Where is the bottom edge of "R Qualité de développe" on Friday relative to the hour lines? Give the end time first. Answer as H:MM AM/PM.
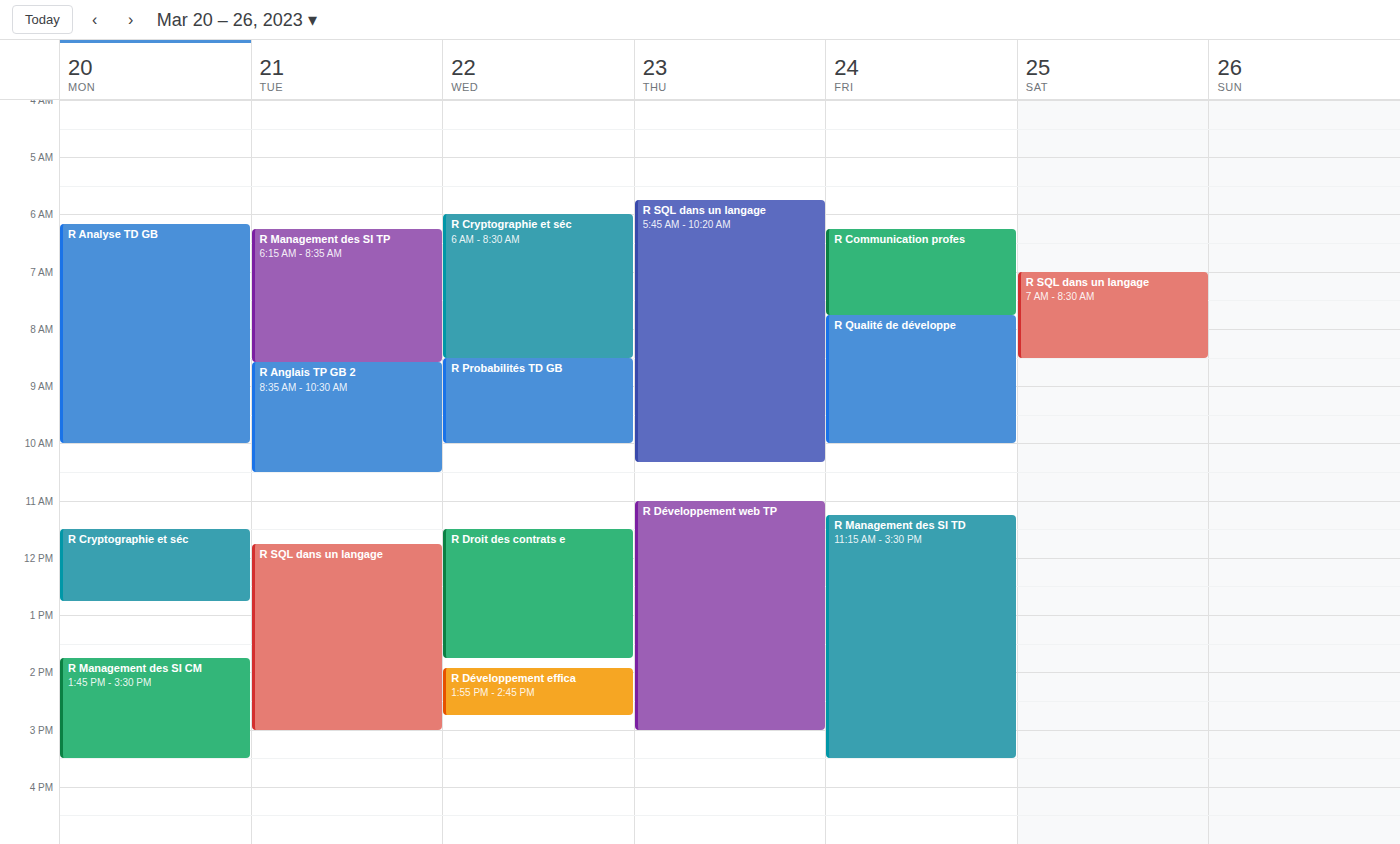
10:00 AM -- exactly on the 10 AM line.